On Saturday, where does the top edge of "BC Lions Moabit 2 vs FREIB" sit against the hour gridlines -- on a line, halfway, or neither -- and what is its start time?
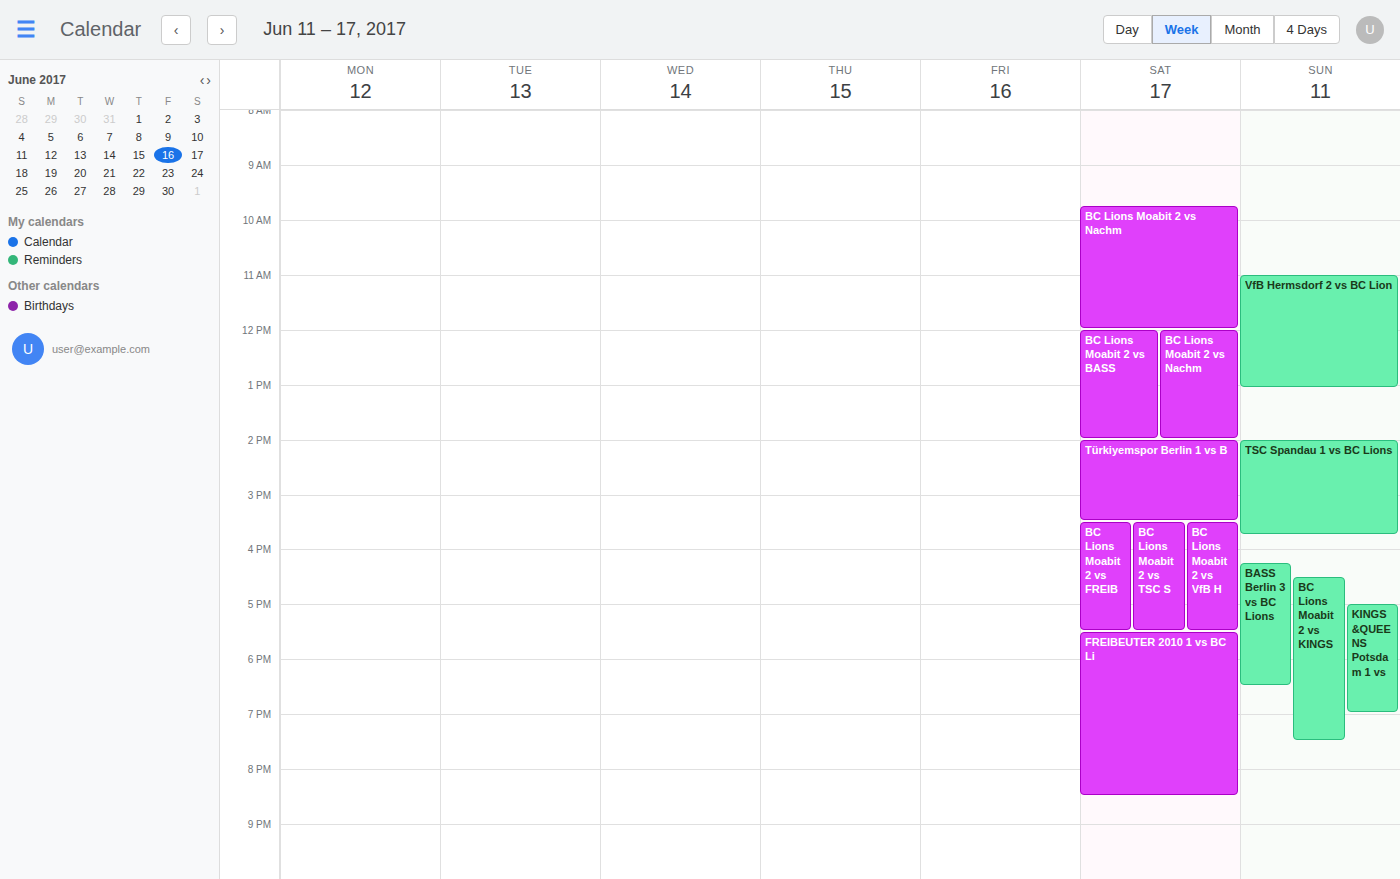
3:30 PM -- halfway between the 3 PM and 4 PM lines.